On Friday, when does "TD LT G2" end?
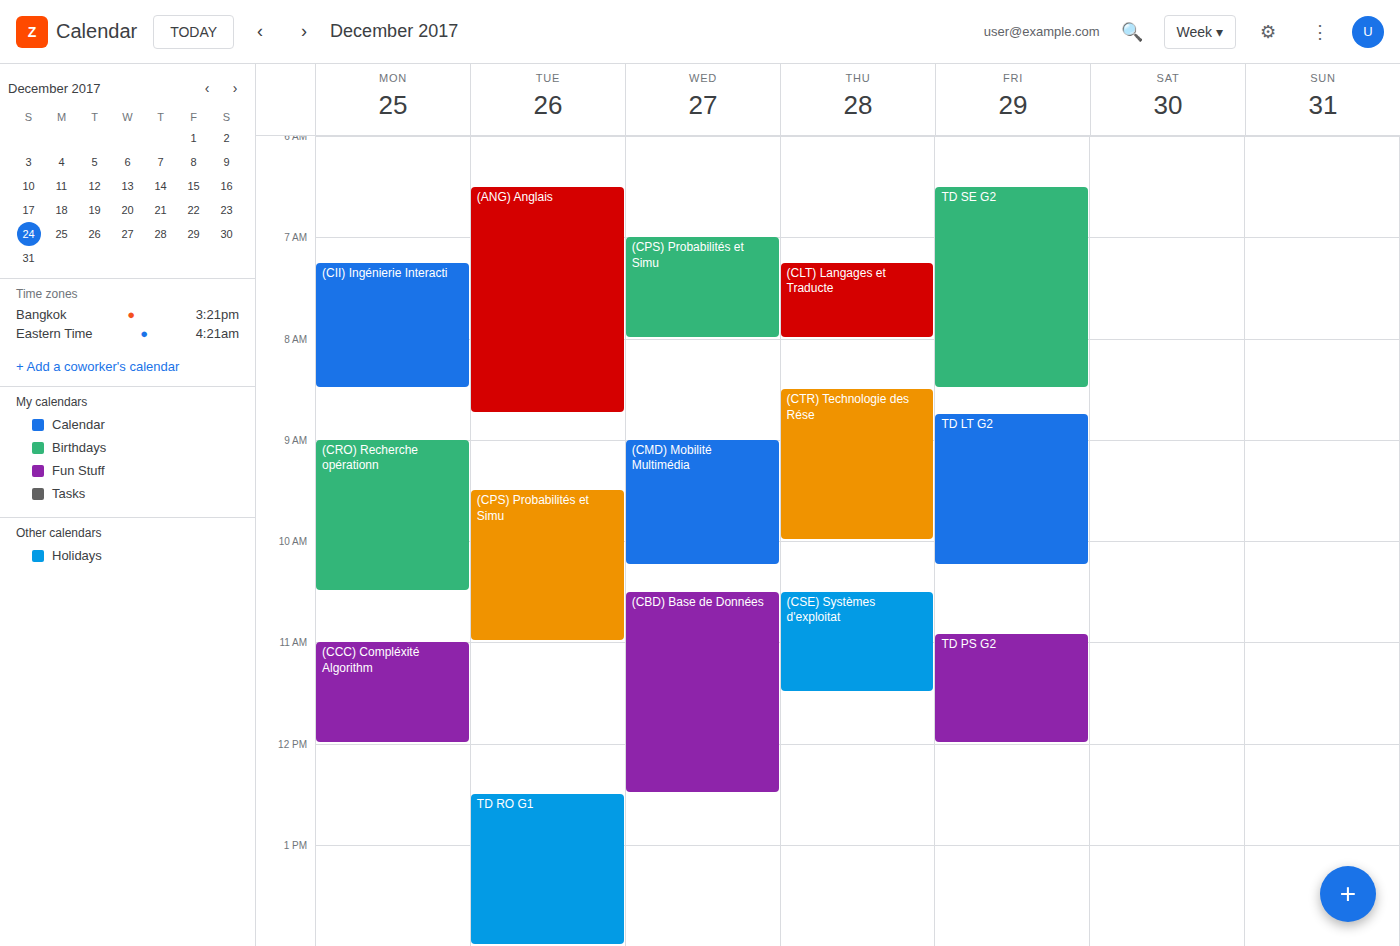
10:15 AM